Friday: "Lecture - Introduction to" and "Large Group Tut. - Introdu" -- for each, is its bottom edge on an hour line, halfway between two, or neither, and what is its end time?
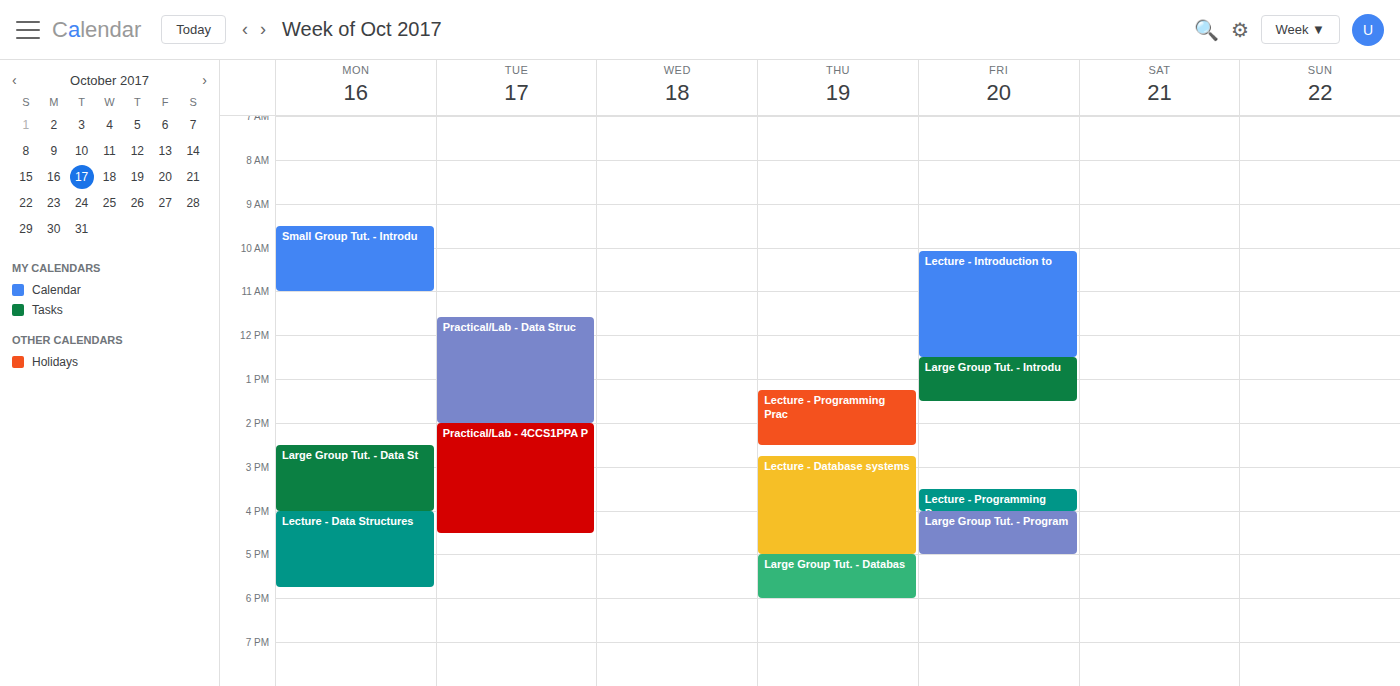
"Lecture - Introduction to": 12:30 PM, halfway between the 12 PM and 1 PM lines. "Large Group Tut. - Introdu": 1:30 PM, halfway between the 1 PM and 2 PM lines.